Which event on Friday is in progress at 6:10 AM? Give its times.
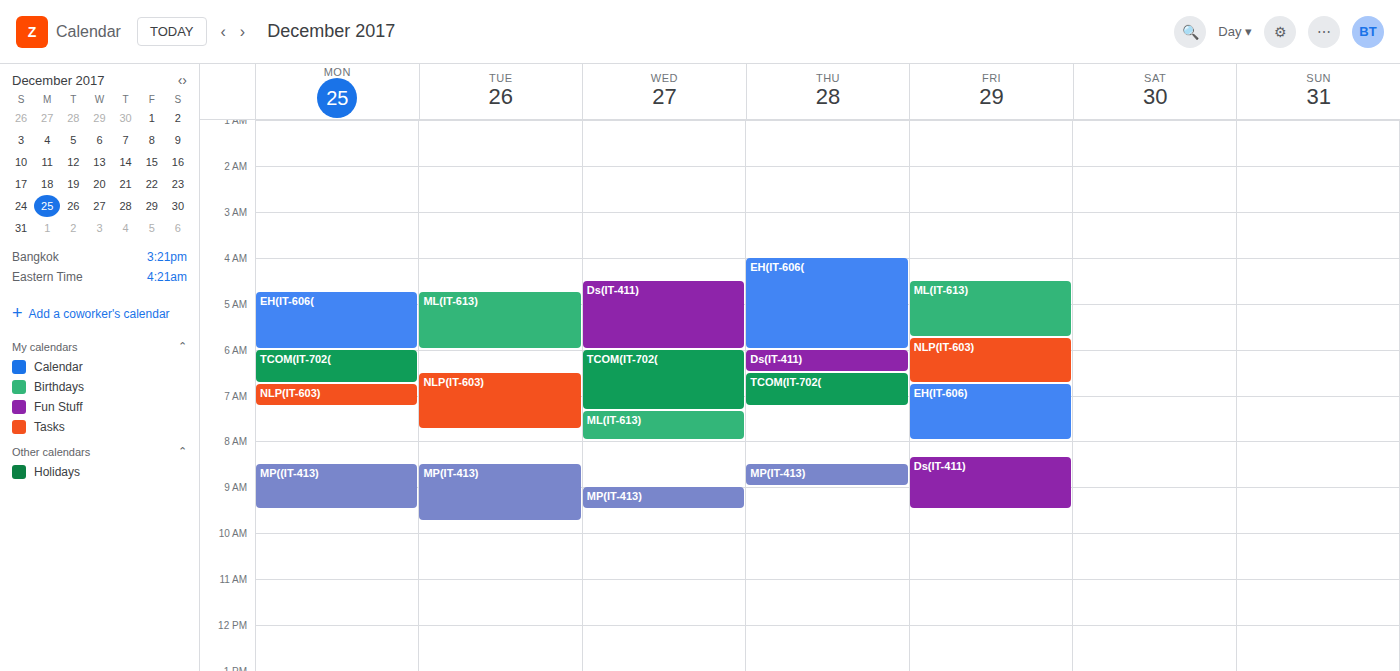
"NLP(IT-603)", 5:45 AM to 6:45 AM